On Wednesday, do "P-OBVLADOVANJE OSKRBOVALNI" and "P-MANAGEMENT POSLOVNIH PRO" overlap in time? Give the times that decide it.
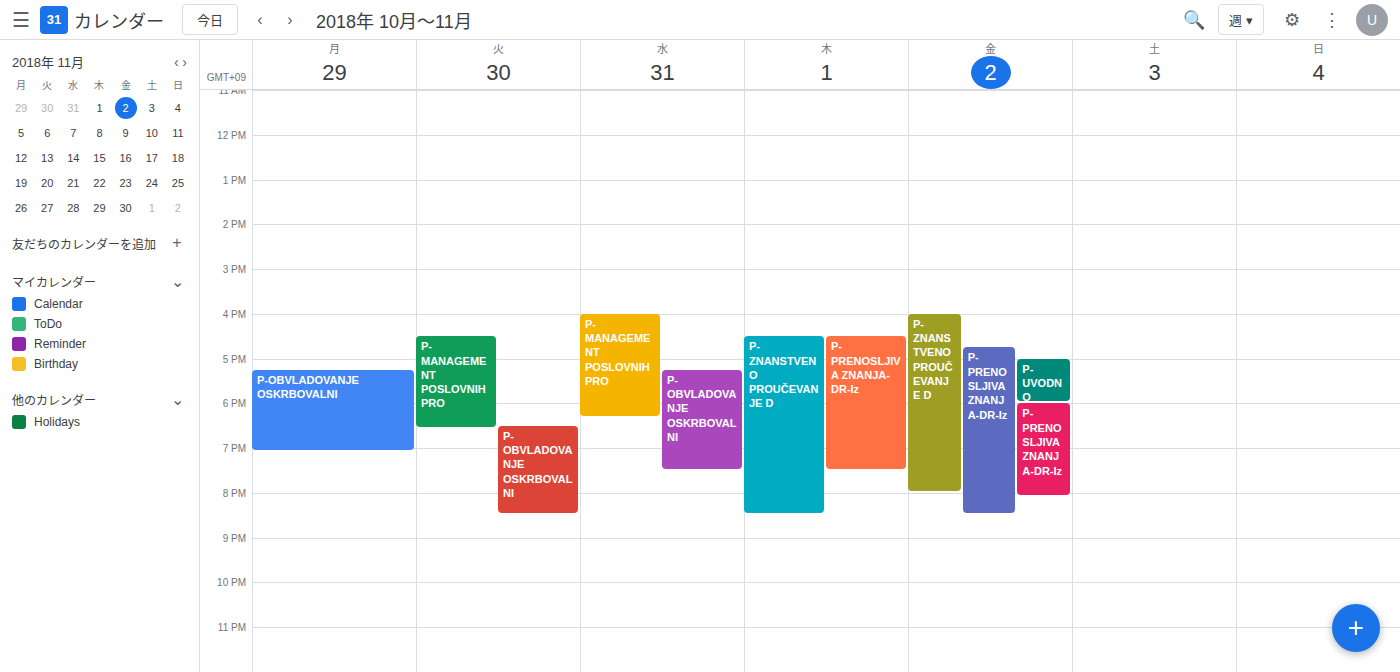
"P-OBVLADOVANJE OSKRBOVALNI" starts at 5:15 PM, before "P-MANAGEMENT POSLOVNIH PRO" ends at 6:20 PM -- they overlap.